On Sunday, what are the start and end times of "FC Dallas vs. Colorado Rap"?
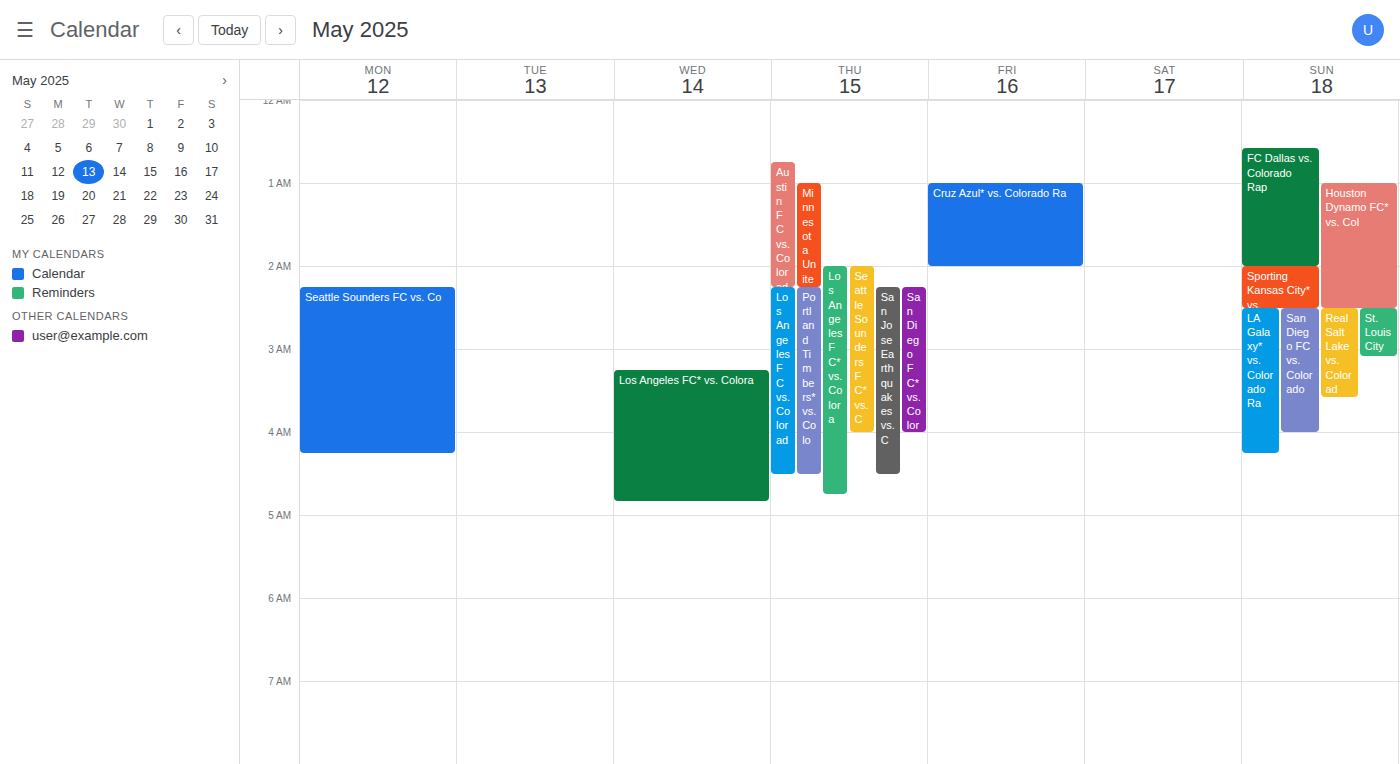
12:35 AM to 2:00 AM